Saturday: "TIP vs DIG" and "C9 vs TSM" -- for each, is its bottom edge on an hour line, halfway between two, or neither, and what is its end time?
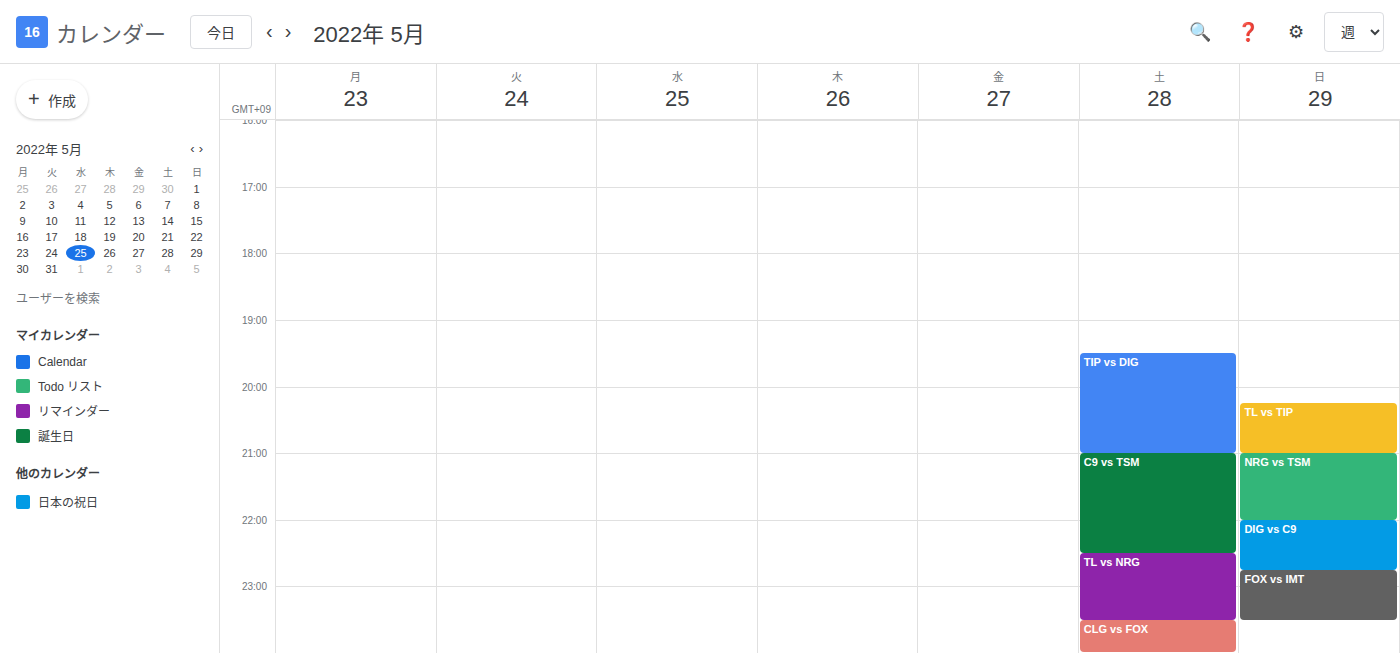
"TIP vs DIG": 21:00, exactly on the 21:00 line. "C9 vs TSM": 22:30, halfway between the 22:00 and 23:00 lines.